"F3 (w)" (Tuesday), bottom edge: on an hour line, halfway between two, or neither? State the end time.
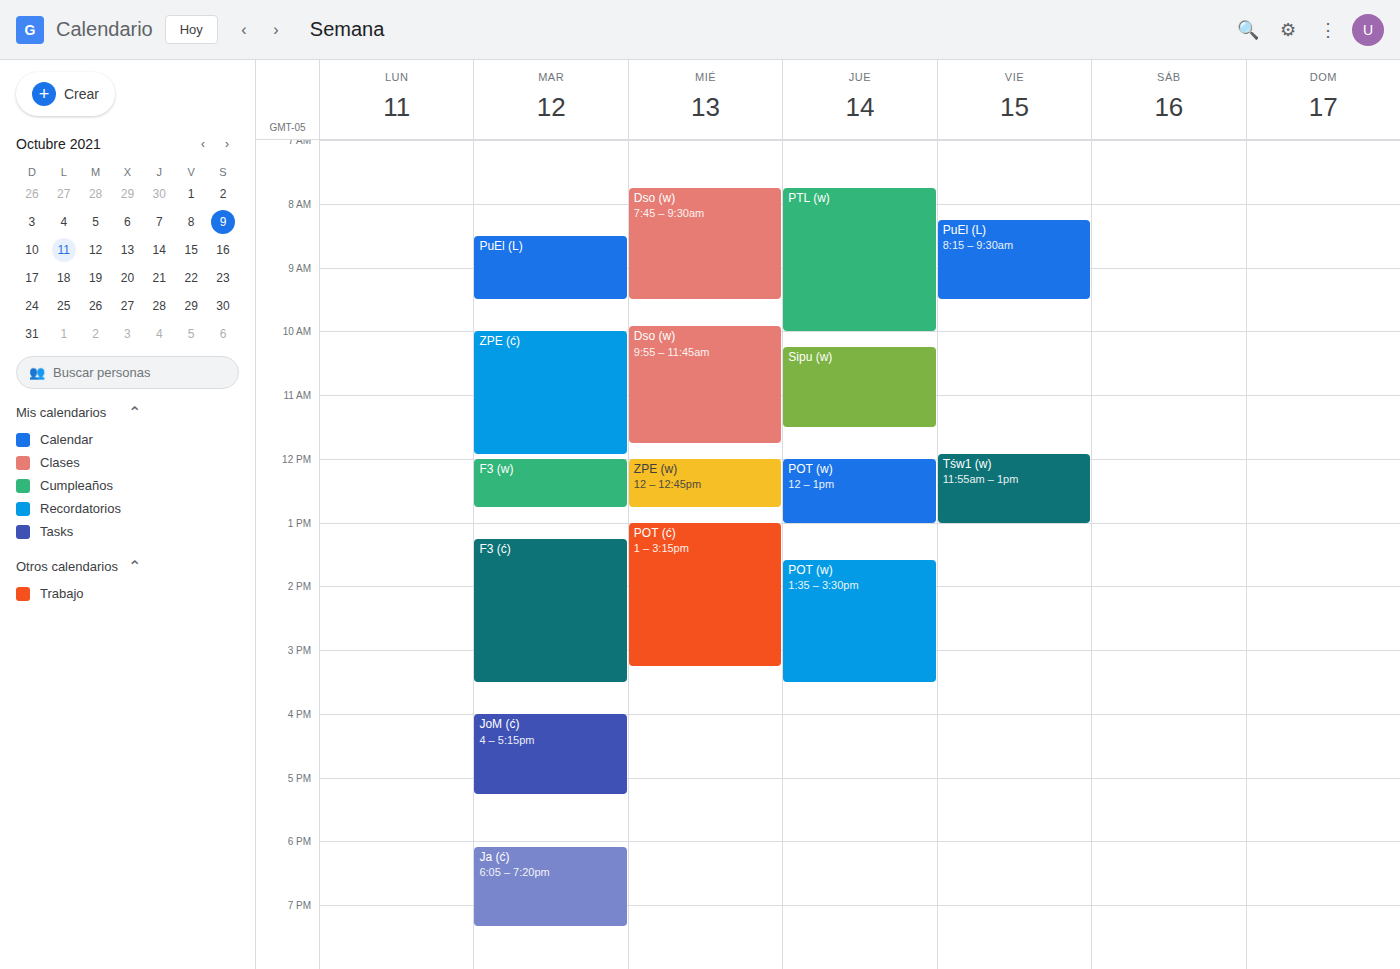
12:45 PM -- neither: three quarters of the way from the 12 PM line to the 1 PM line.